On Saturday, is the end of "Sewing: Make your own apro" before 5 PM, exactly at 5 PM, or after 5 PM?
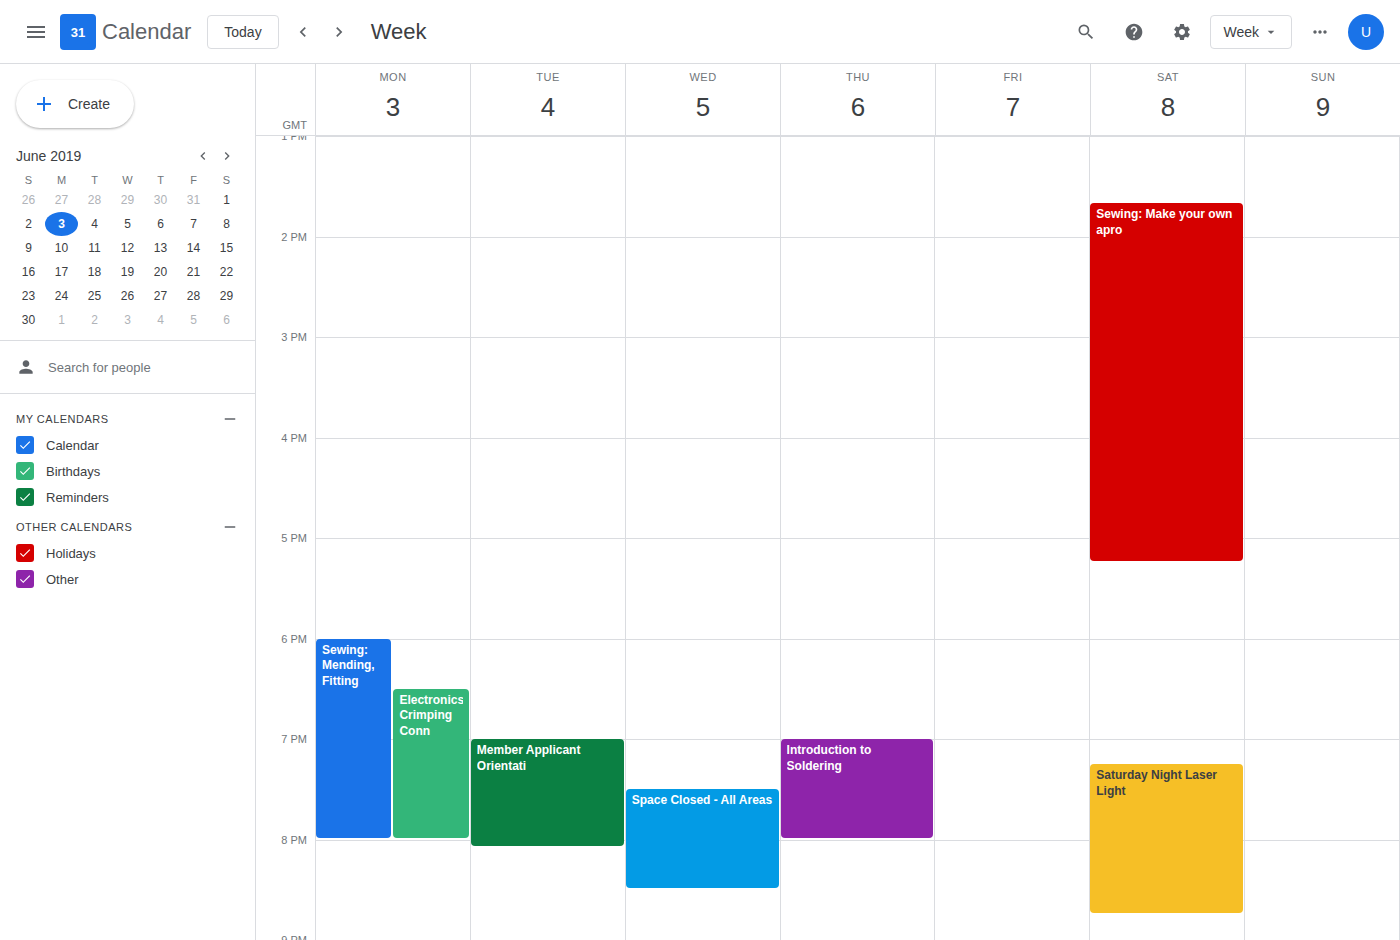
5:15 PM -- after 5 PM, 15 minutes below the 5 PM line.